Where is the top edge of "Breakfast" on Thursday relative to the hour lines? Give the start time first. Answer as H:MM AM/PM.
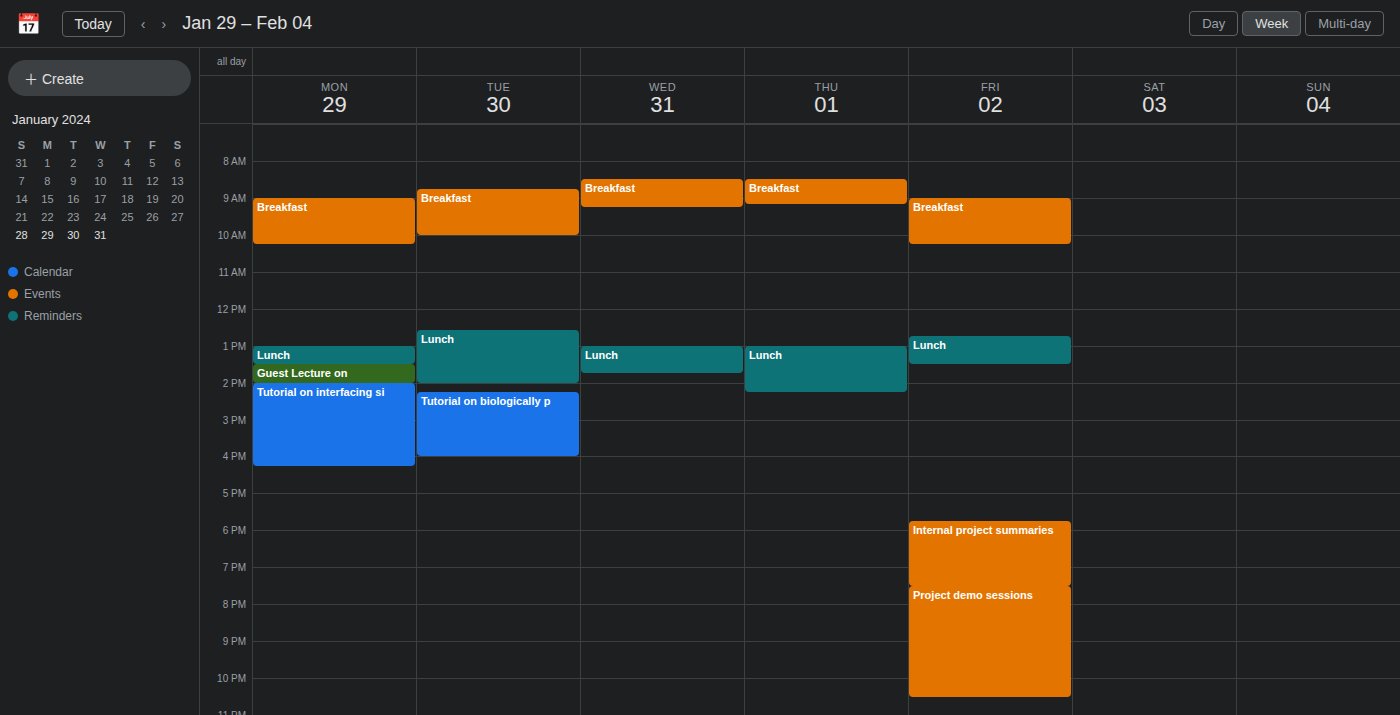
8:30 AM -- halfway between the 8 AM and 9 AM lines.